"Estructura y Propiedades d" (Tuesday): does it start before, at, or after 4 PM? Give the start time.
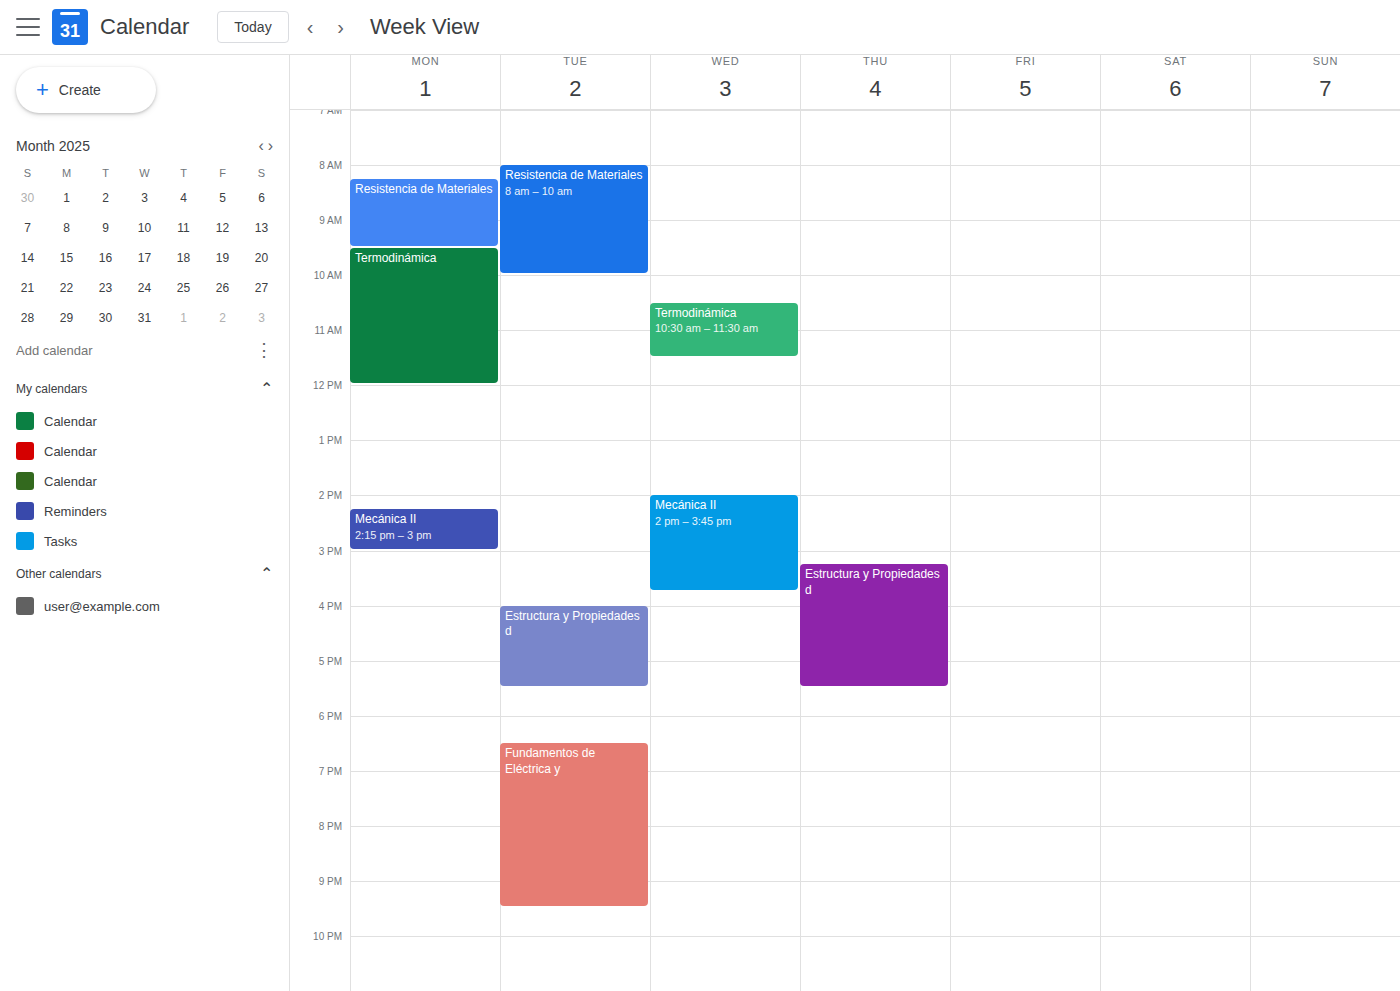
4:00 PM -- exactly at 4 PM, on the 4 PM line.